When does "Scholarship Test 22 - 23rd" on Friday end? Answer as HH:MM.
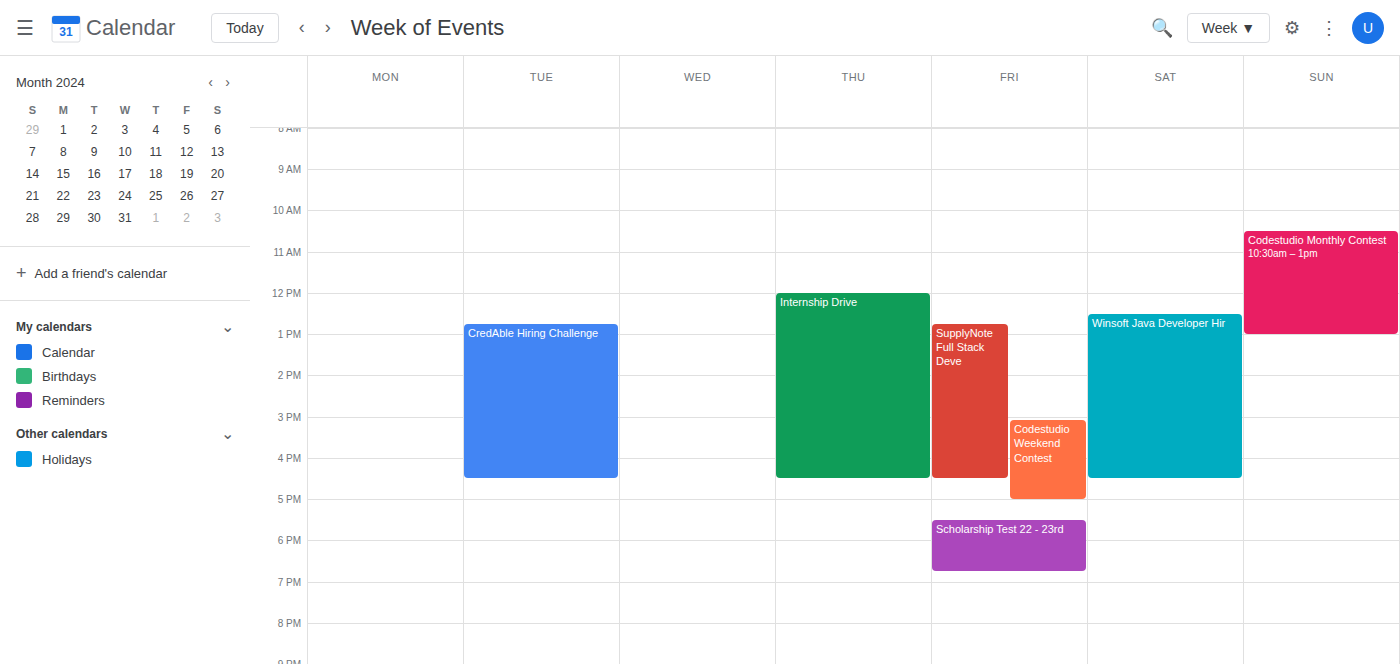
18:45